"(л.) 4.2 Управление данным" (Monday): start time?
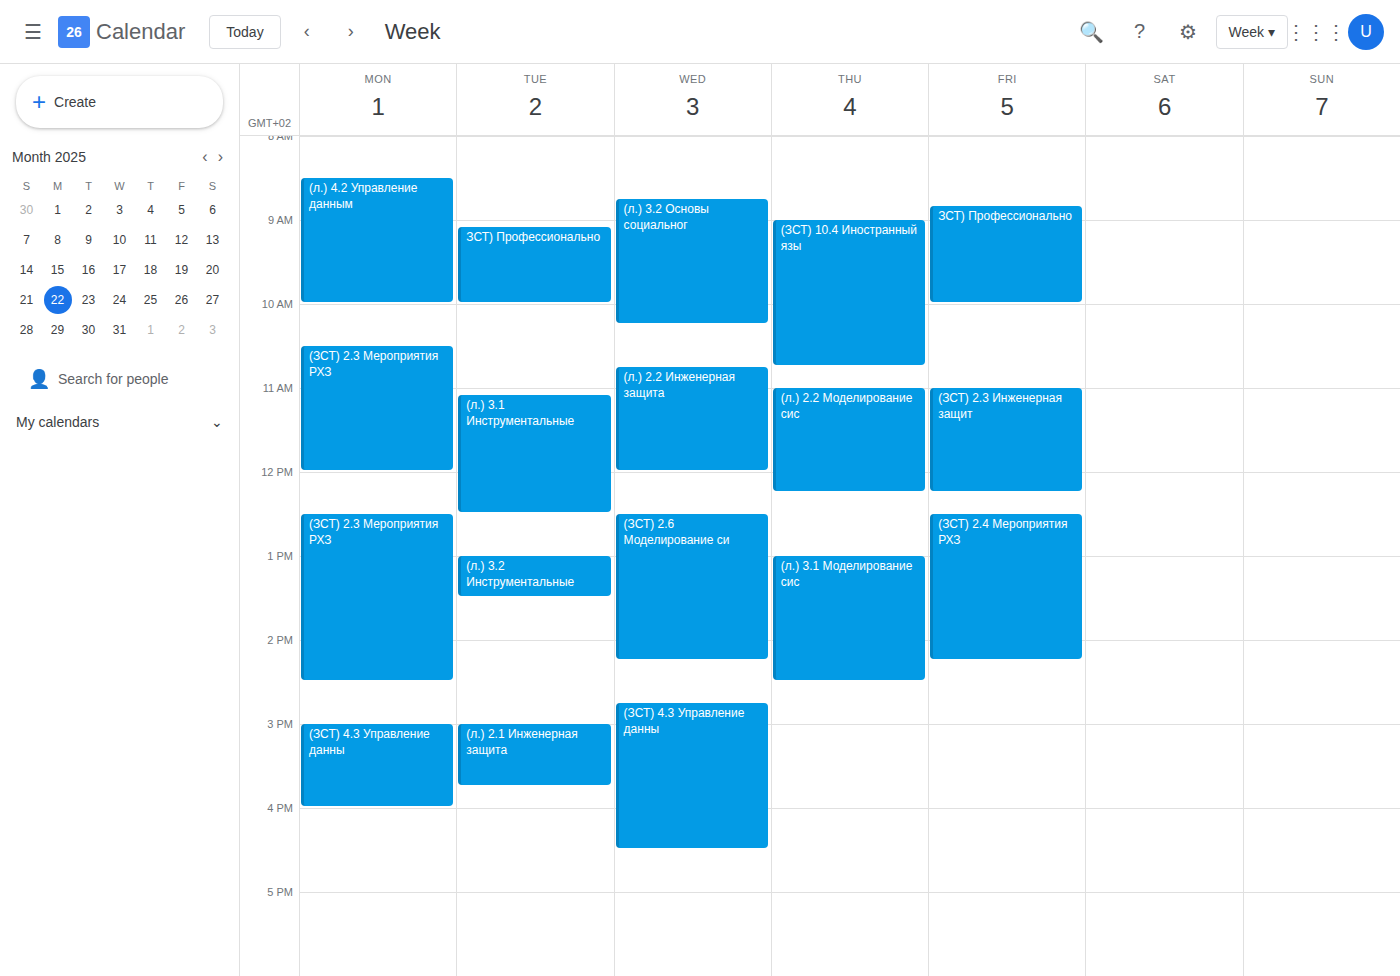
08:30